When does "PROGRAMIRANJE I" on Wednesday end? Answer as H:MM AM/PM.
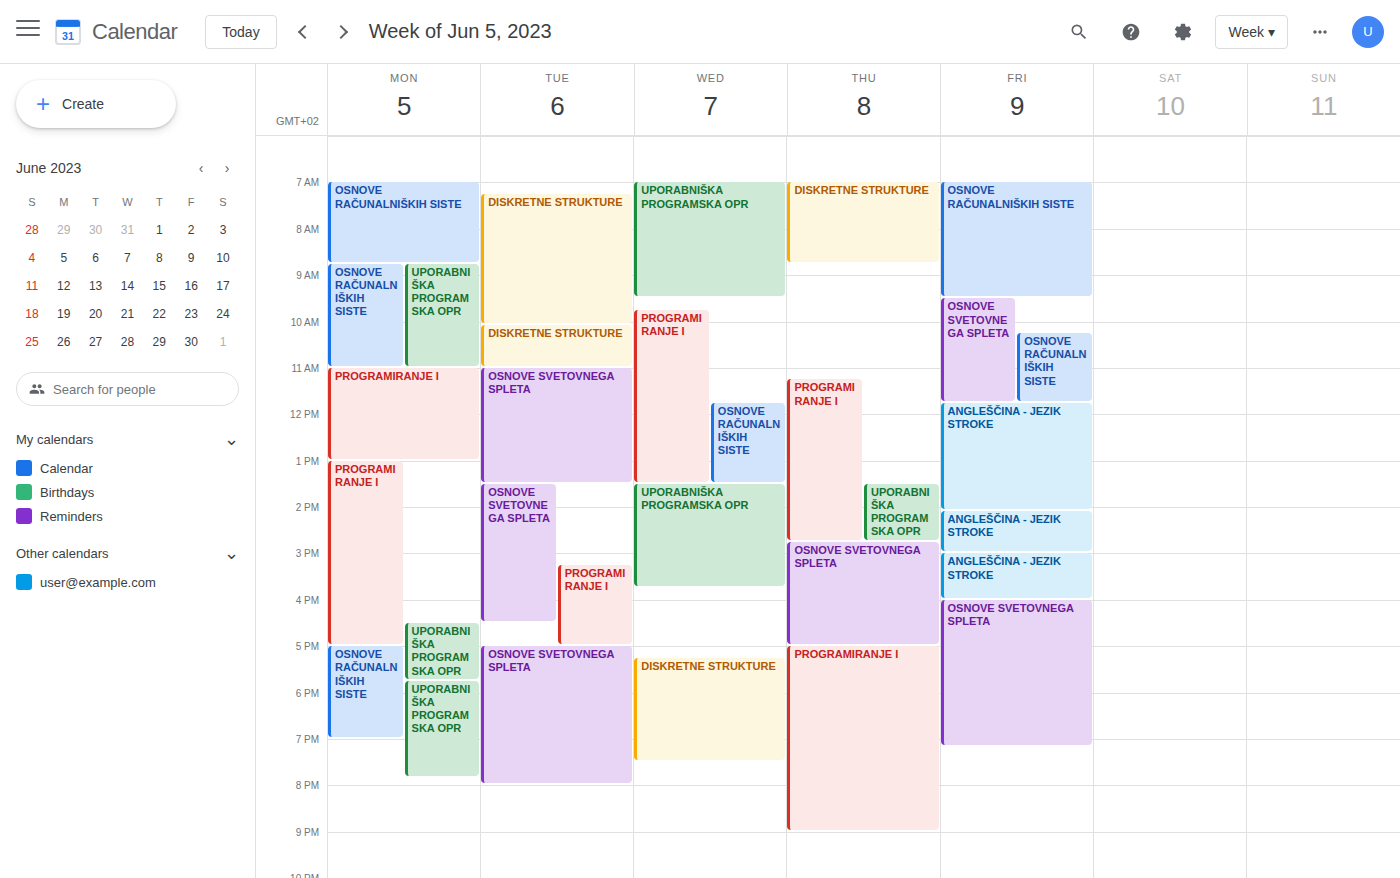
1:30 PM